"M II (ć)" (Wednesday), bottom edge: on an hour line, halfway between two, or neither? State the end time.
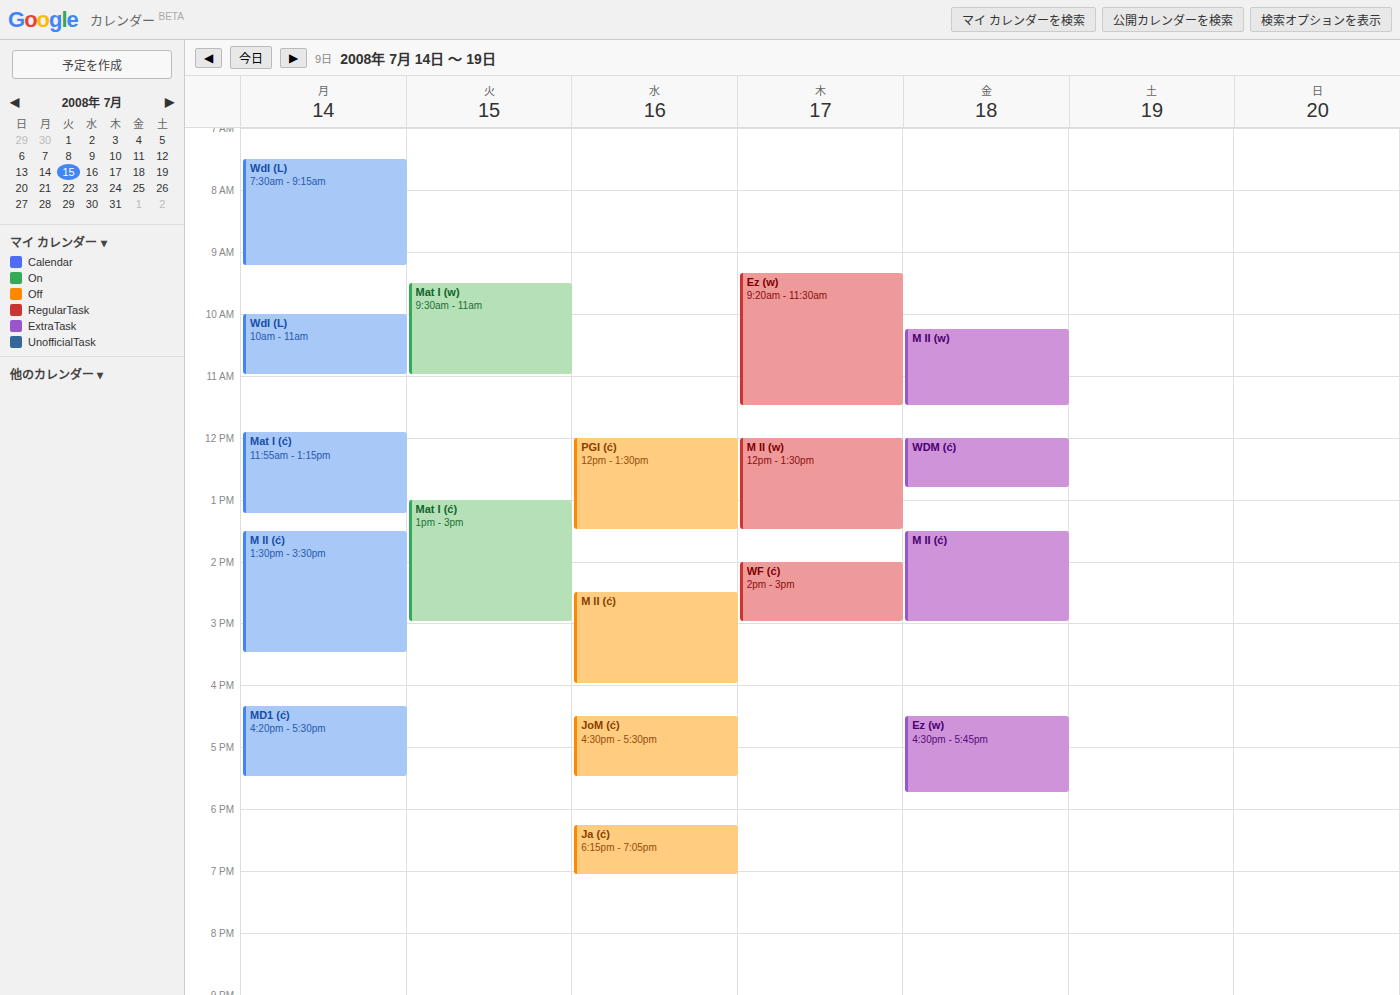
16:00 -- exactly on the 16:00 line.